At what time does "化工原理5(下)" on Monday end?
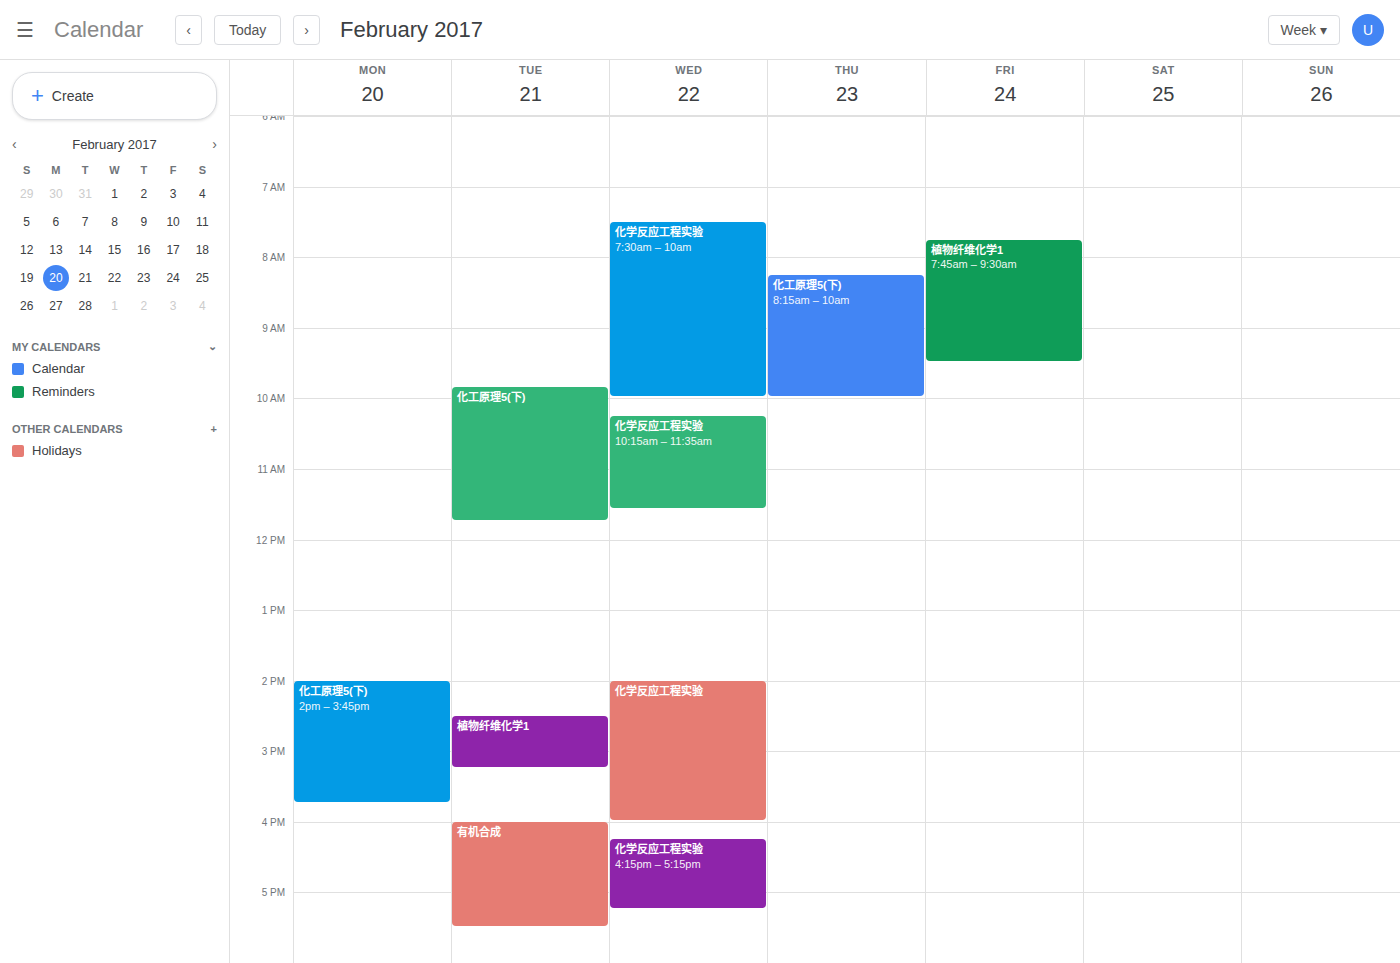
3:45 PM